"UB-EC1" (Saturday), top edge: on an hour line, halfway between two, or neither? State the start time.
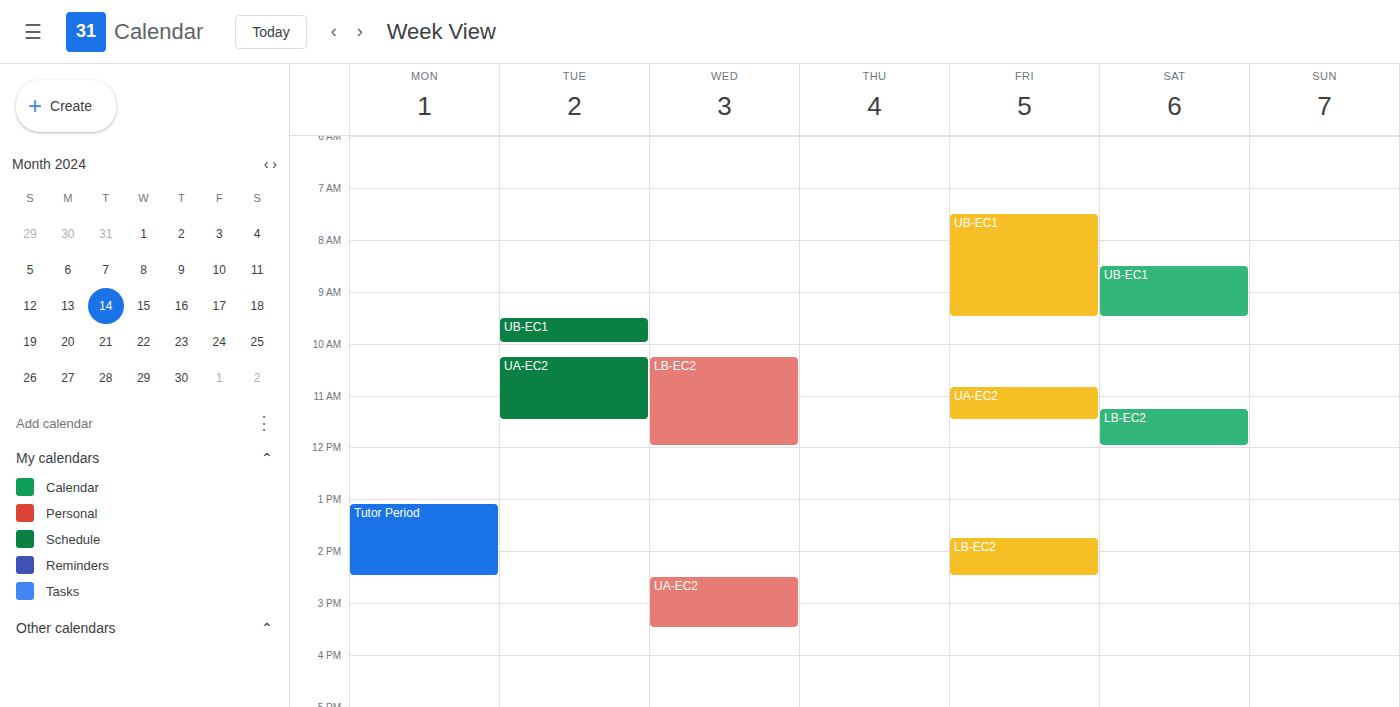
8:30 AM -- halfway between the 8 AM and 9 AM lines.